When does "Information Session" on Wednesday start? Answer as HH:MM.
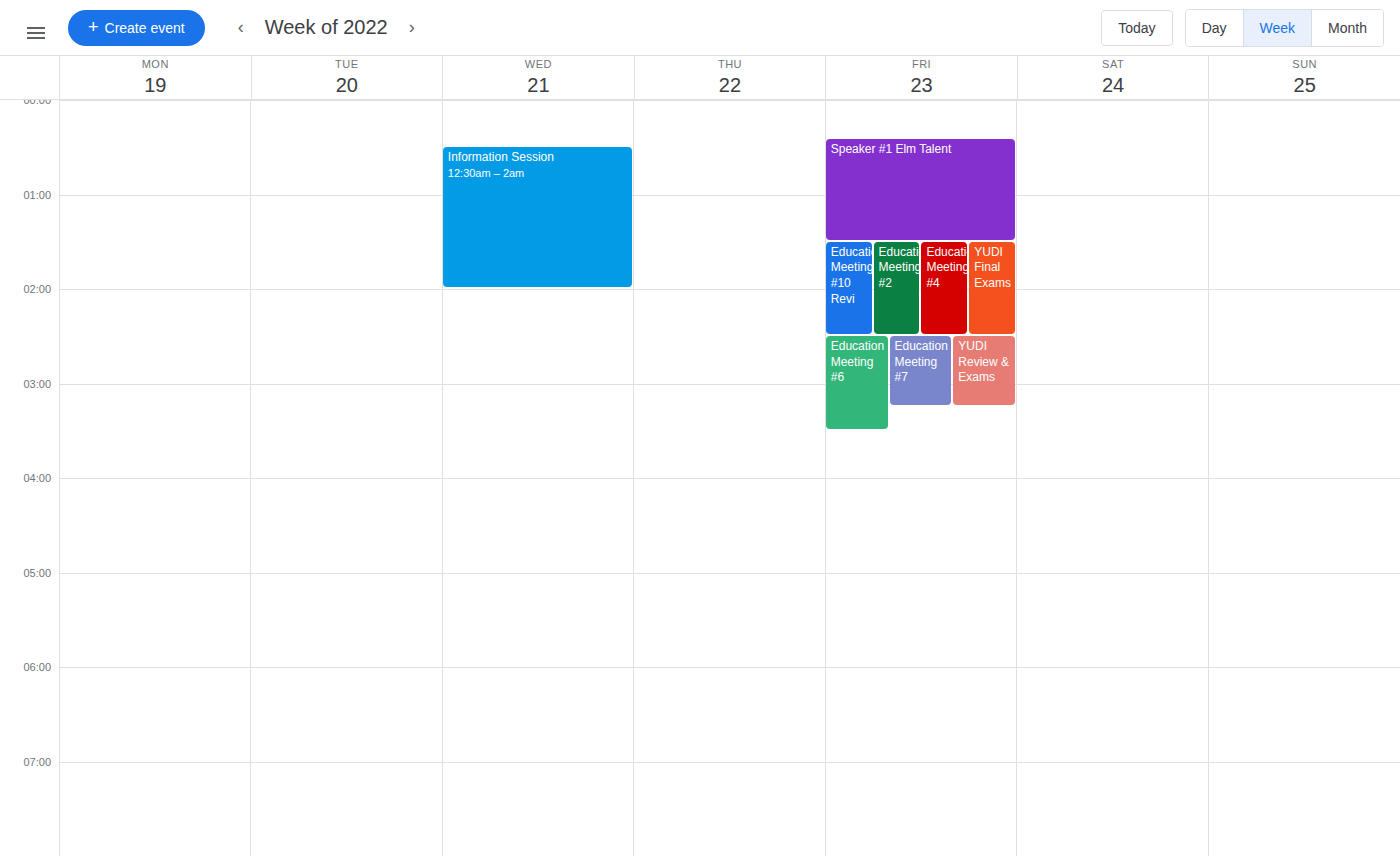
00:30